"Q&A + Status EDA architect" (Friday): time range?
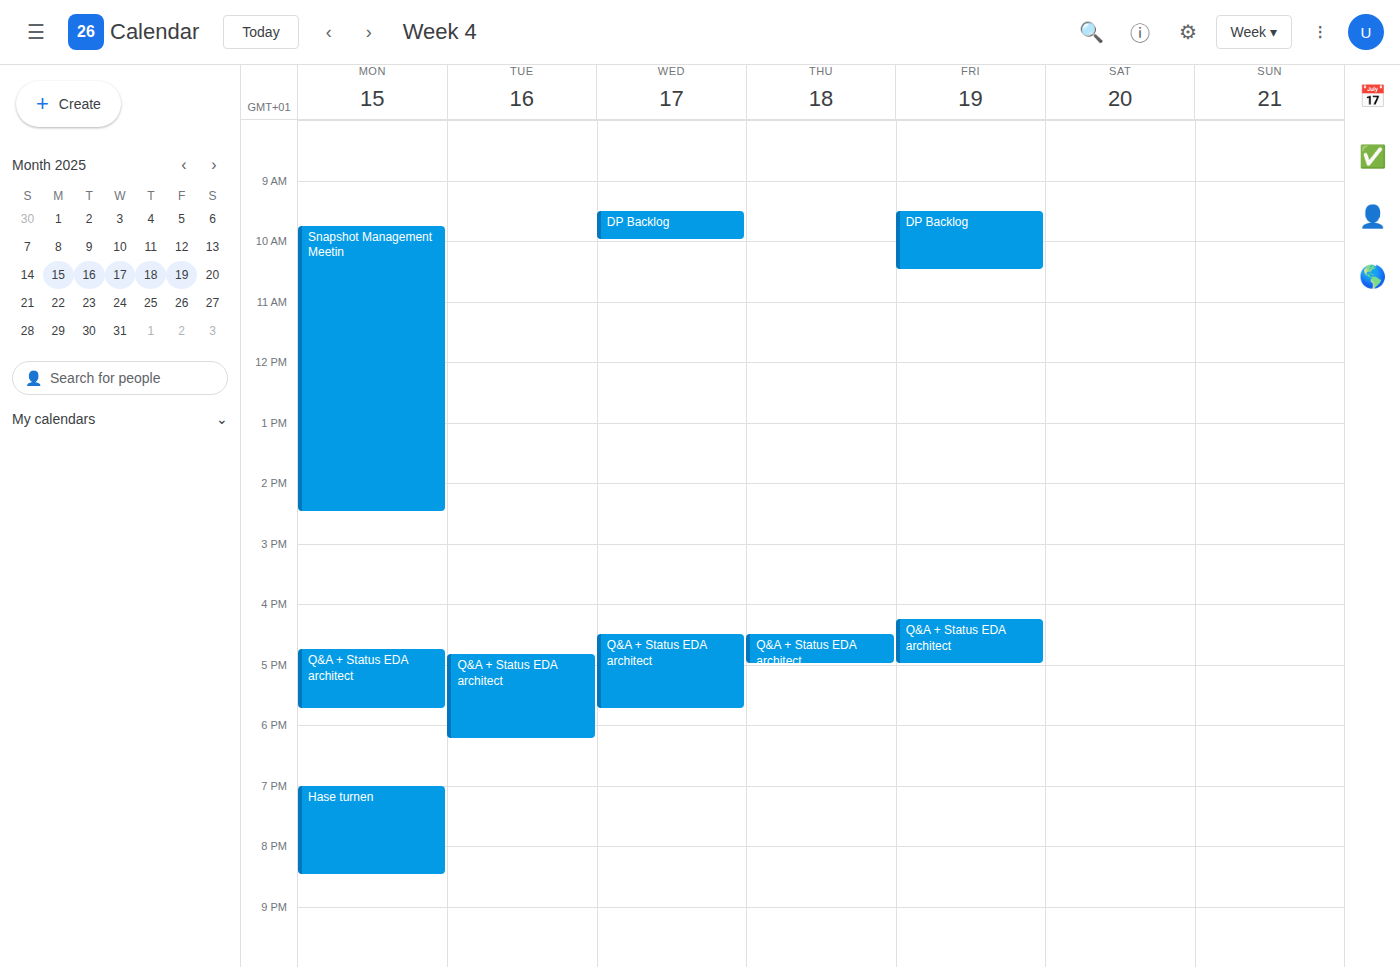
4:15 PM to 5:00 PM